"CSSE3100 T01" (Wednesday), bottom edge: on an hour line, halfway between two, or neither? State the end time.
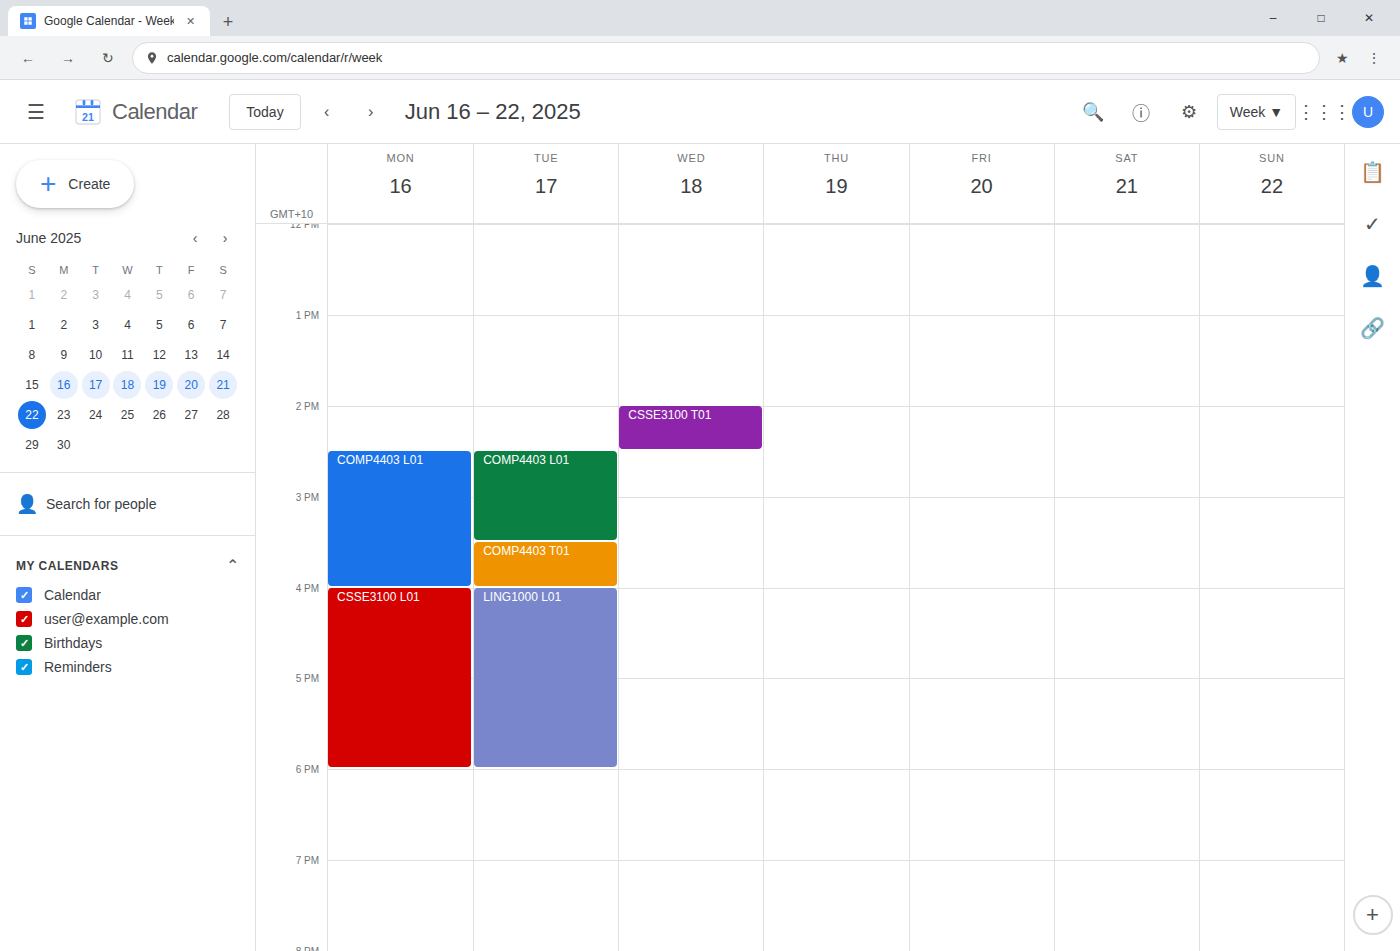
2:30 PM -- halfway between the 2 PM and 3 PM lines.